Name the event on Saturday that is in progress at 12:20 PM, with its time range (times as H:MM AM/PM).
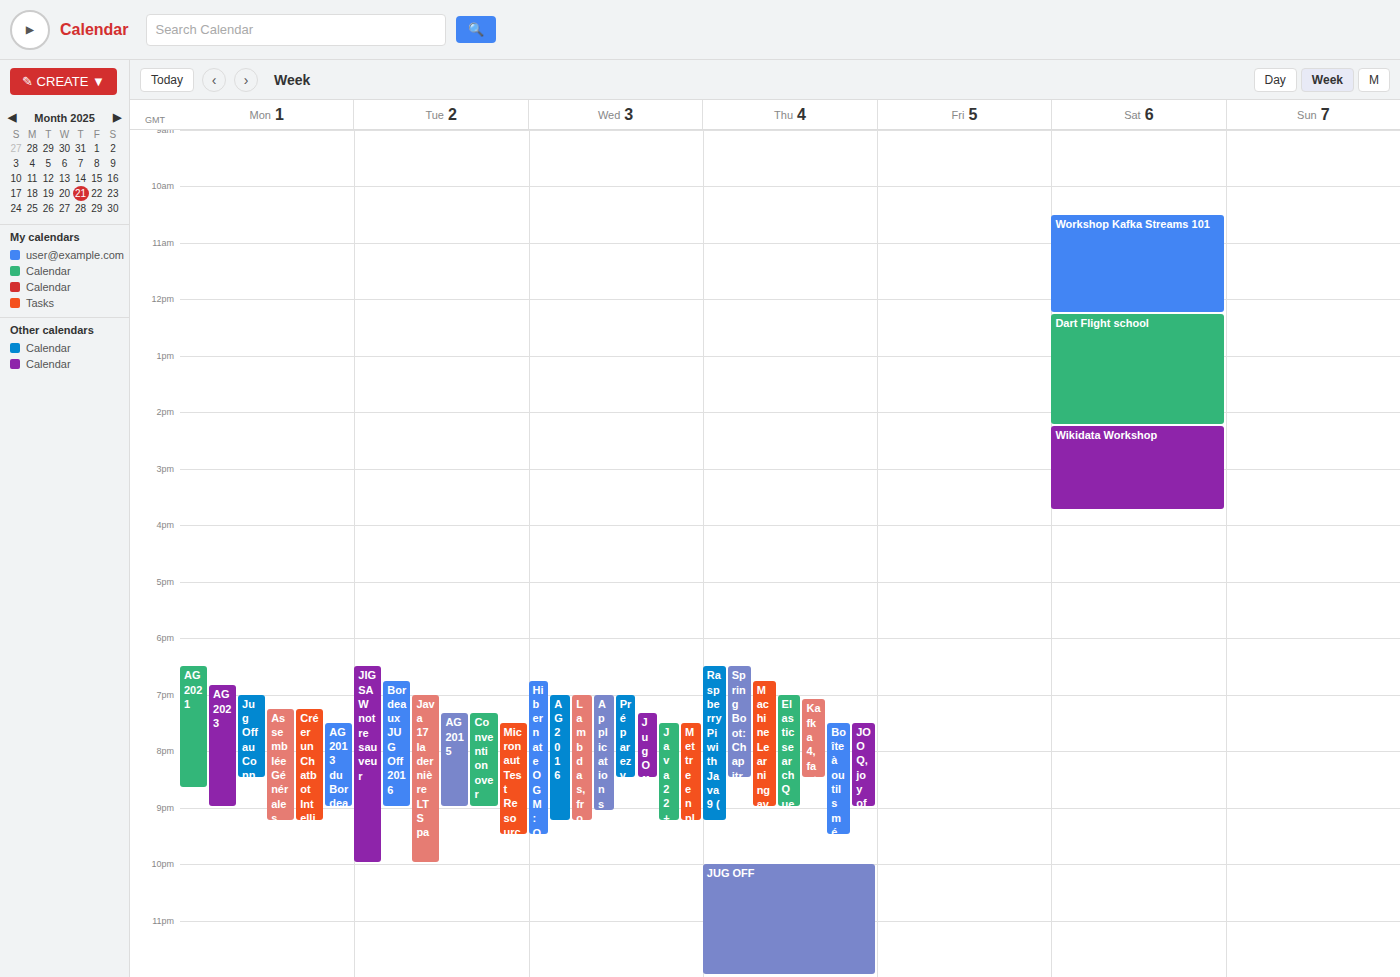
"Dart Flight school", 12:15 PM to 2:15 PM